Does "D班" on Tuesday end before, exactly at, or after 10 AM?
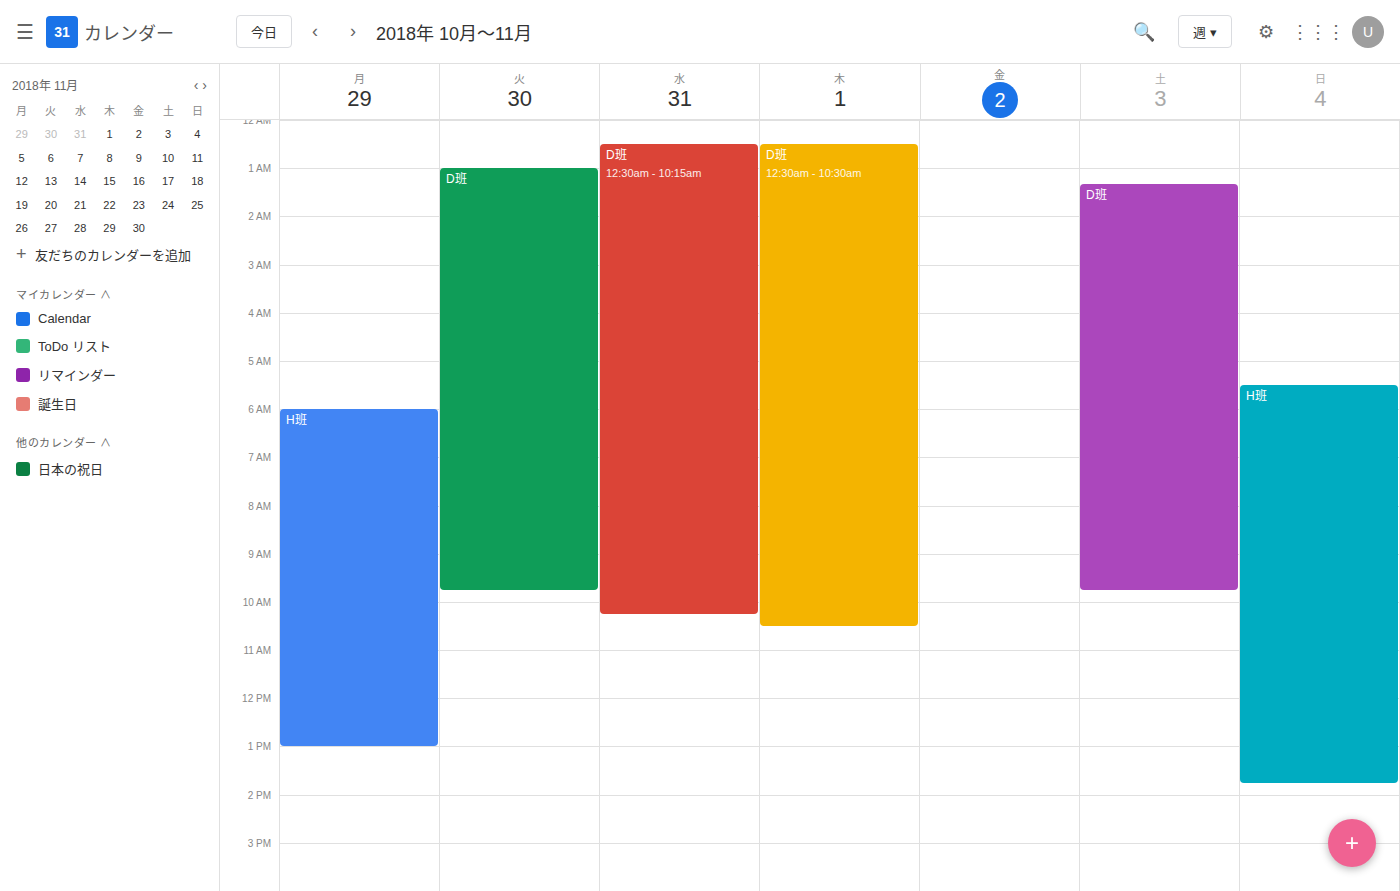
9:45 AM -- before 10 AM, 15 minutes above the 10 AM line.